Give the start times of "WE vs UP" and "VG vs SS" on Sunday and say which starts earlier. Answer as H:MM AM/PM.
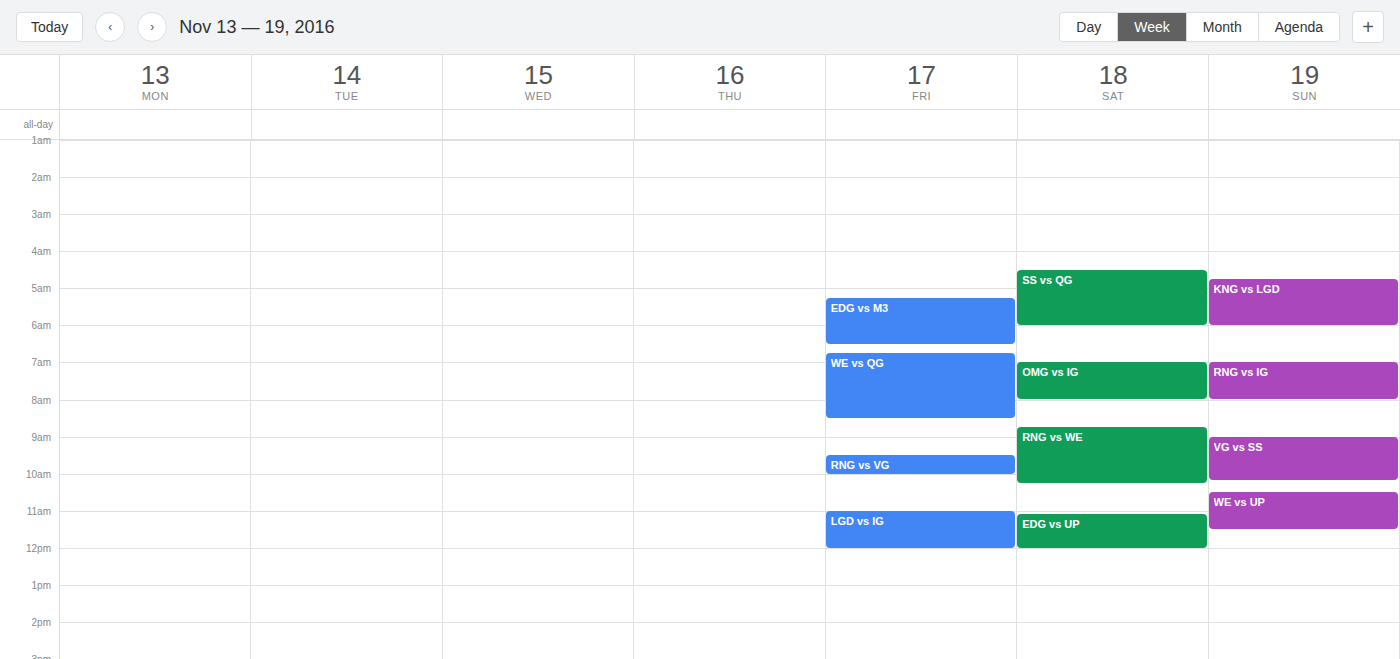
"VG vs SS" 9:00 AM; "WE vs UP" 10:30 AM.